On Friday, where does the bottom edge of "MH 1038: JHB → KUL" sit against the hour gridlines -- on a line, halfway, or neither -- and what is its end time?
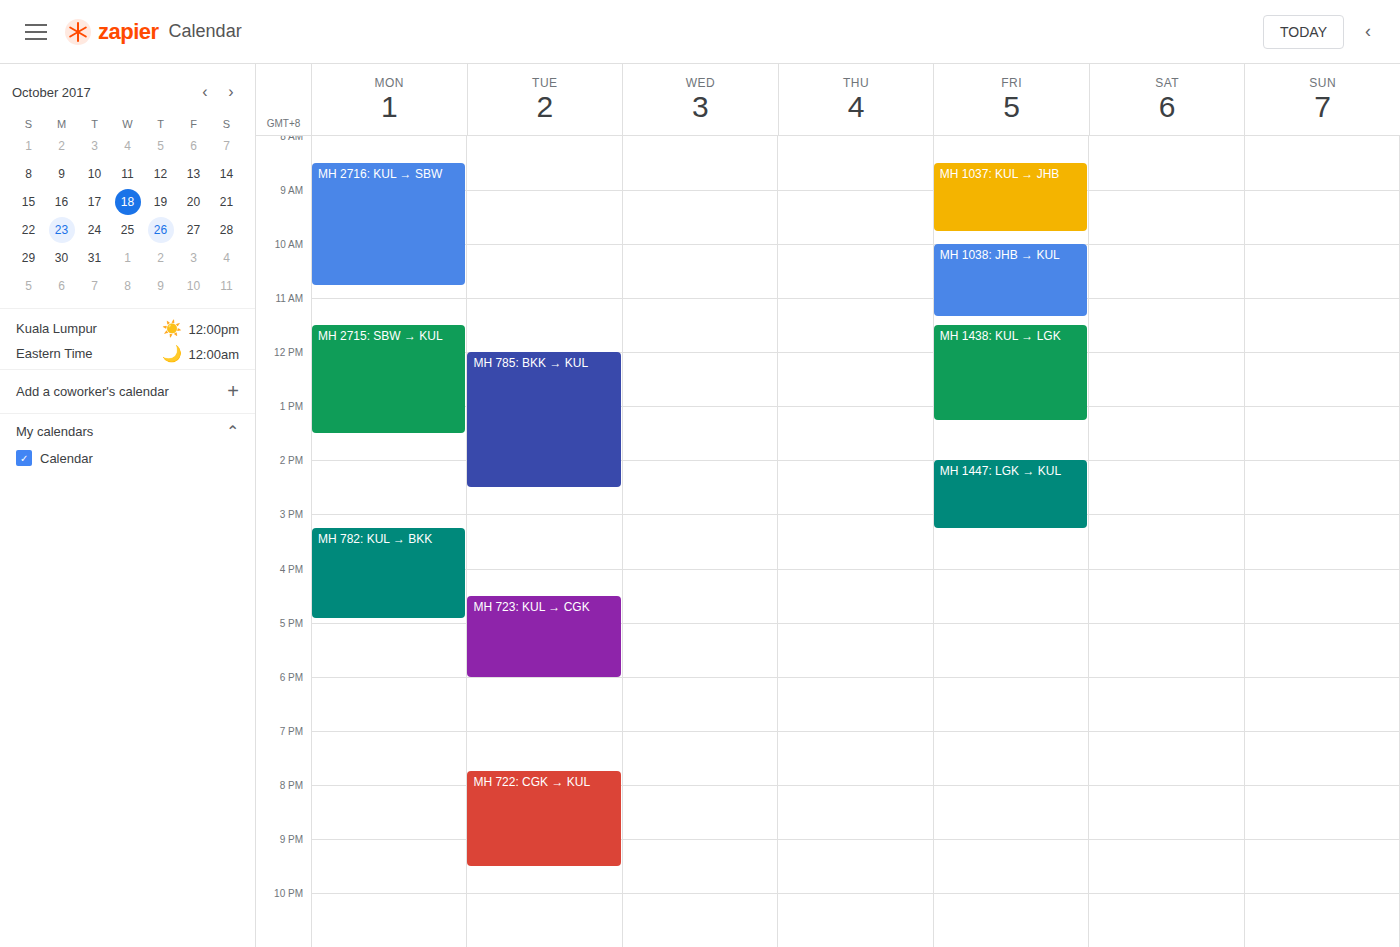
11:20 AM -- neither: 20 minutes below the 11 AM line and 40 minutes above the 12 PM line.